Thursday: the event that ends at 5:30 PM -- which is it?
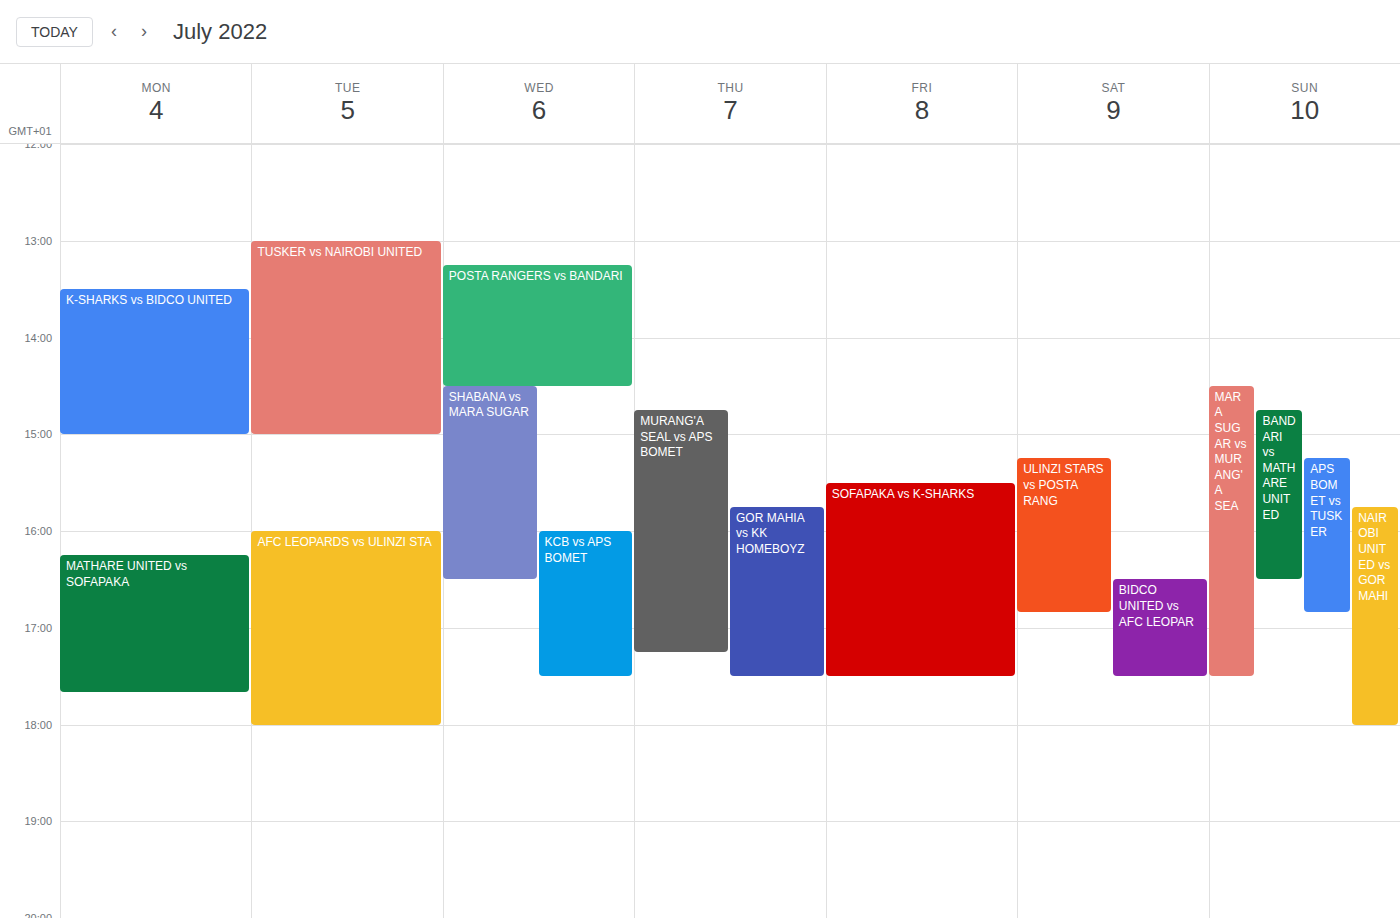
"GOR MAHIA vs KK HOMEBOYZ"